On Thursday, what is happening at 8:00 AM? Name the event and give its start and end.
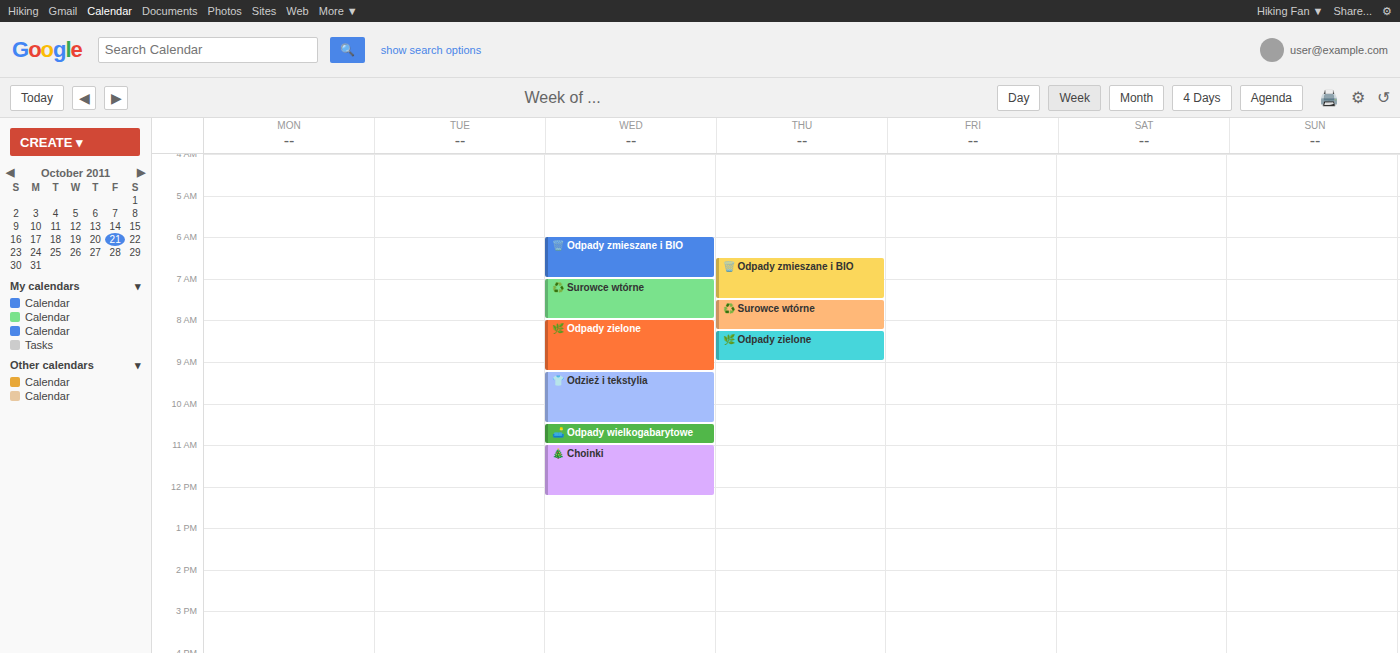
"♻️ Surowce wtórne", 7:30 AM to 8:15 AM